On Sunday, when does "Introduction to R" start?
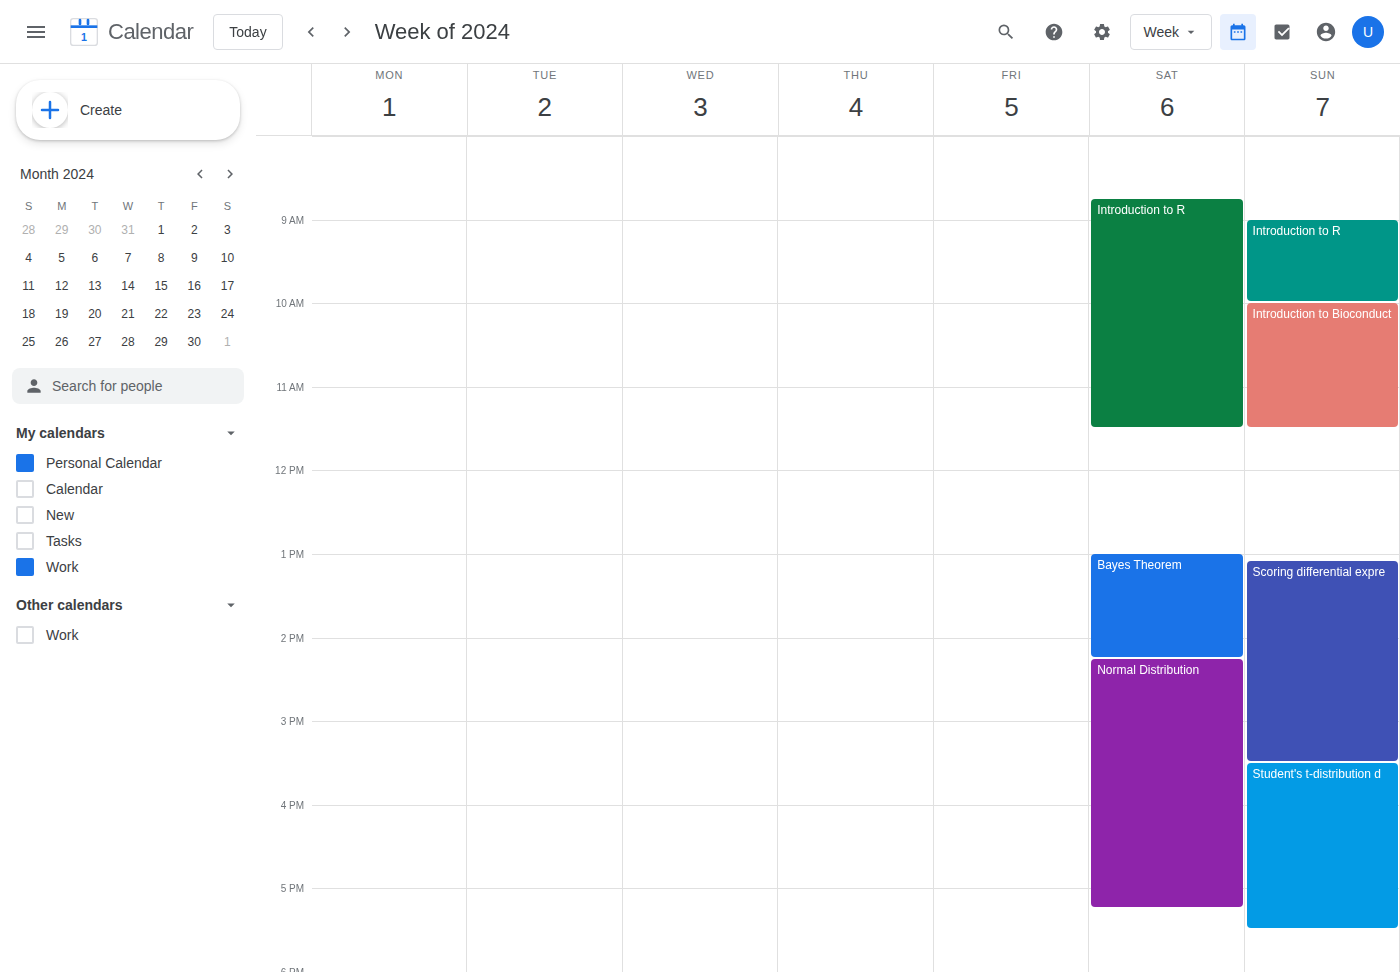
9:00 AM